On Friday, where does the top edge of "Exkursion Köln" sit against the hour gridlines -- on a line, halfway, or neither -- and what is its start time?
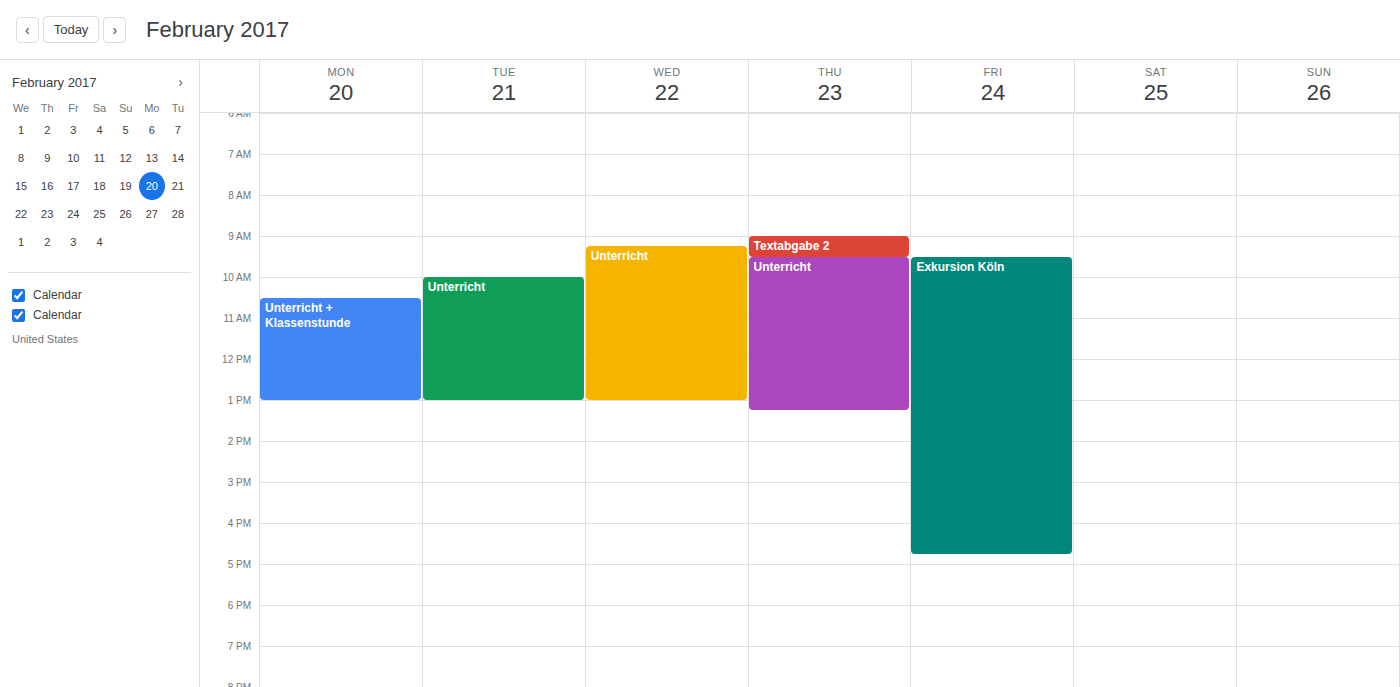
9:30 AM -- halfway between the 9 AM and 10 AM lines.